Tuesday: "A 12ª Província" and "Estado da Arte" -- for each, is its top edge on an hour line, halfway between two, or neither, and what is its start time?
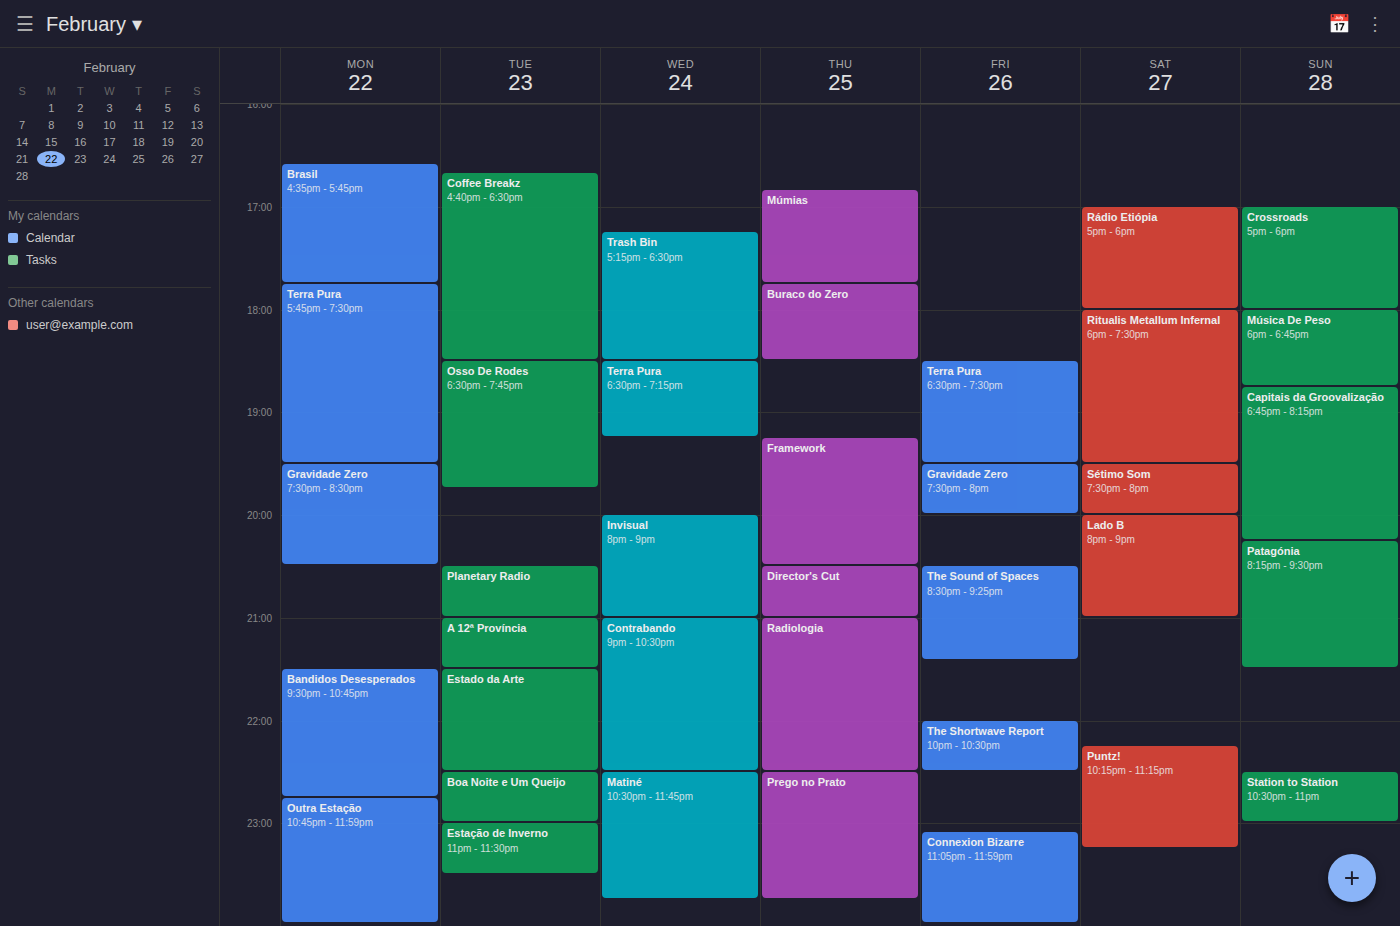
"A 12ª Província": 9:00 PM, exactly on the 9 PM line. "Estado da Arte": 9:30 PM, halfway between the 9 PM and 10 PM lines.